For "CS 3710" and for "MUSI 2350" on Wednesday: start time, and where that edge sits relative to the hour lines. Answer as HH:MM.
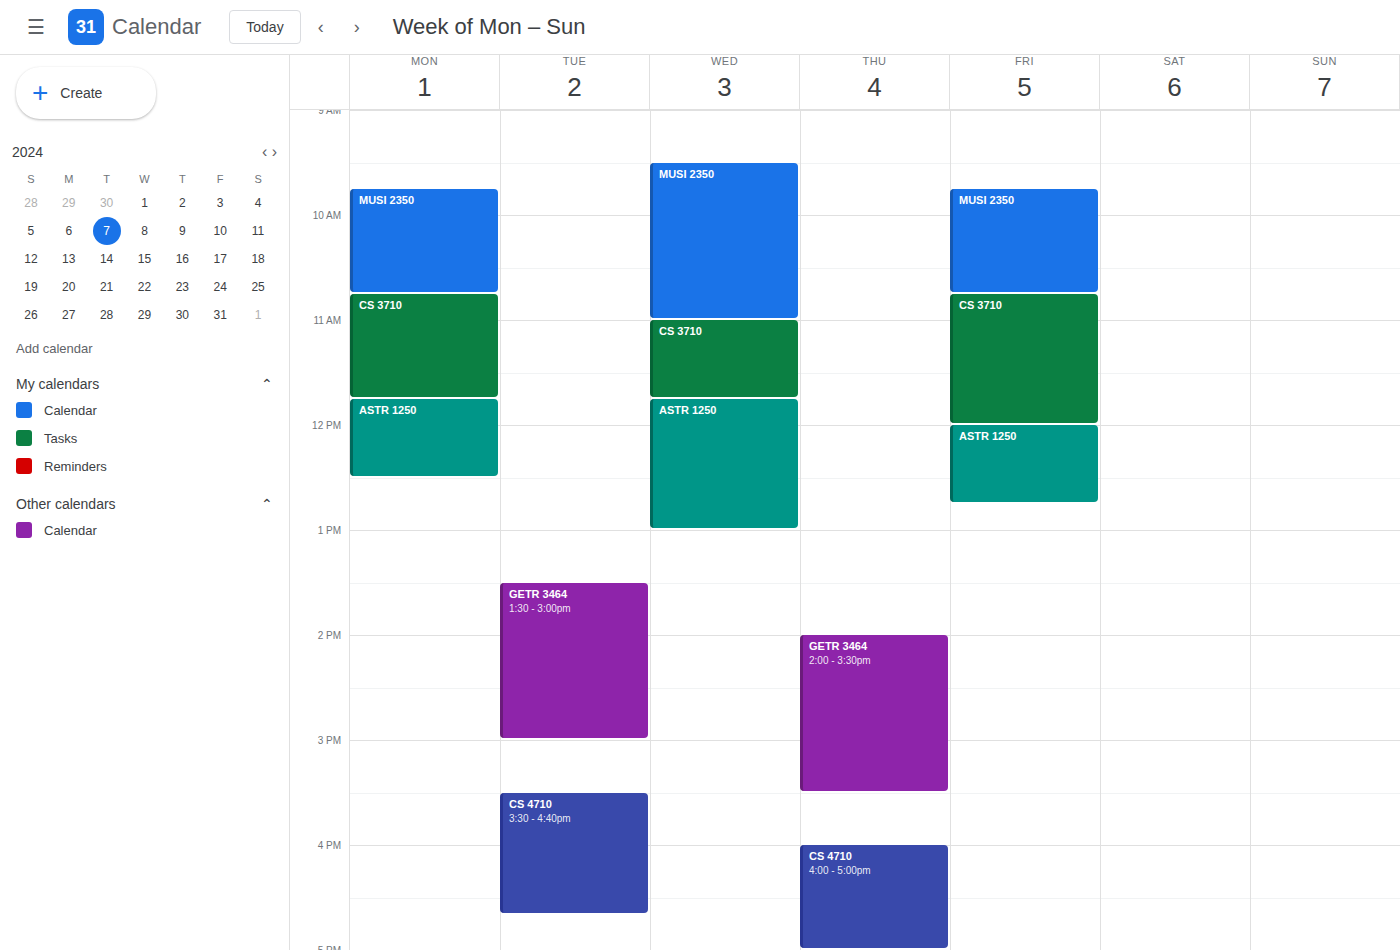
"CS 3710": 11:00, exactly on the 11:00 line. "MUSI 2350": 09:30, halfway between the 09:00 and 10:00 lines.